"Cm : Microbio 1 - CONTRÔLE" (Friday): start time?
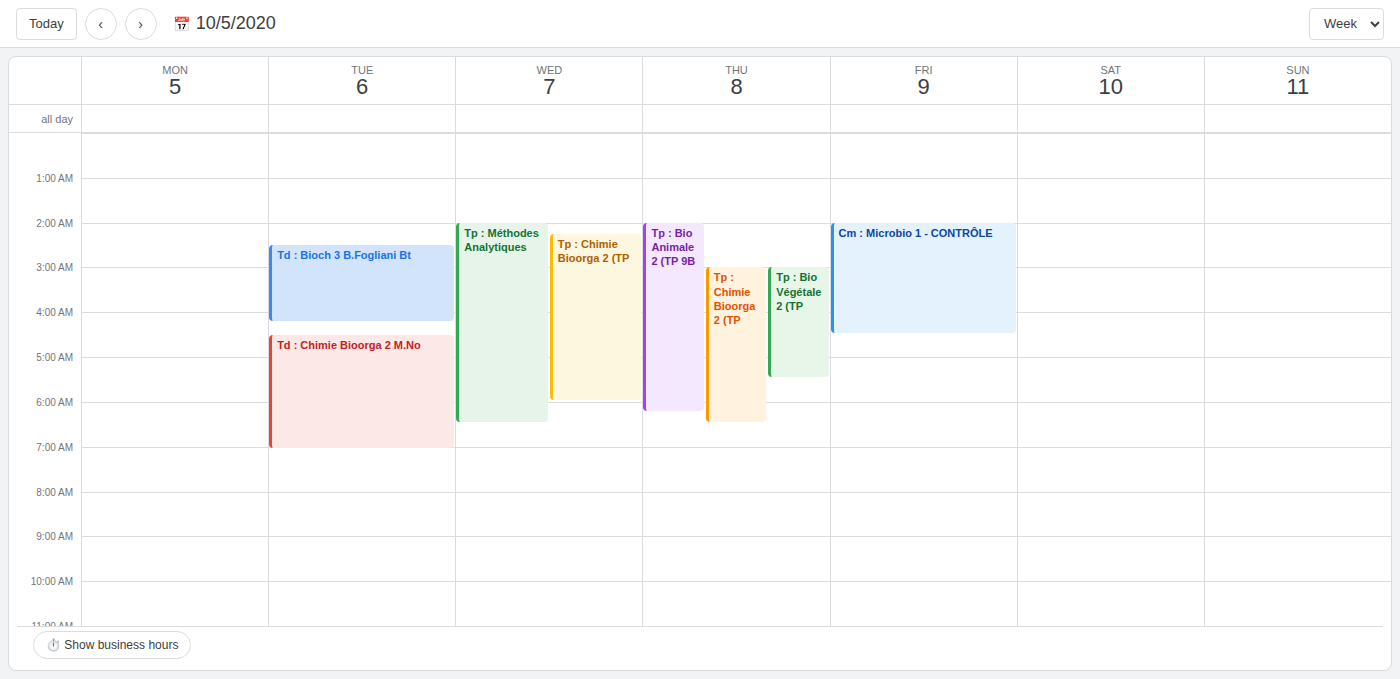
2:00 AM